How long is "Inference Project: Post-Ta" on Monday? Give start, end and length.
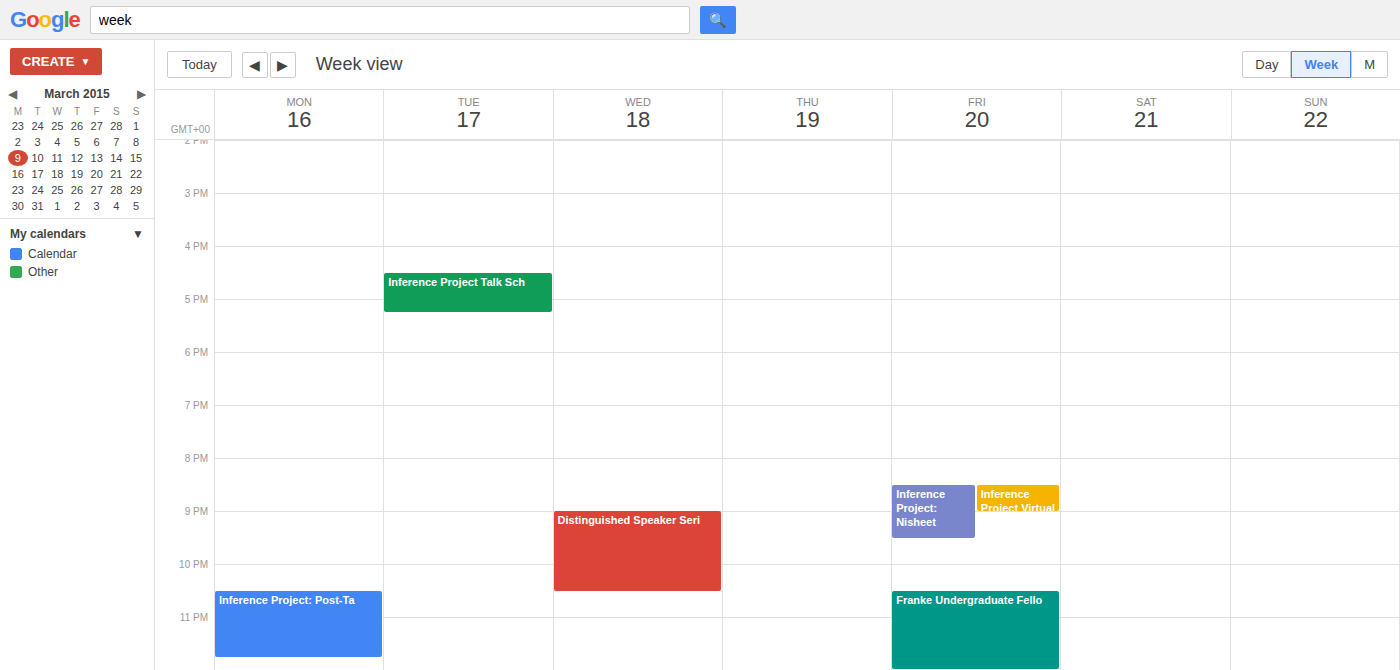
10:30 PM to 11:45 PM, 1 hour 15 minutes